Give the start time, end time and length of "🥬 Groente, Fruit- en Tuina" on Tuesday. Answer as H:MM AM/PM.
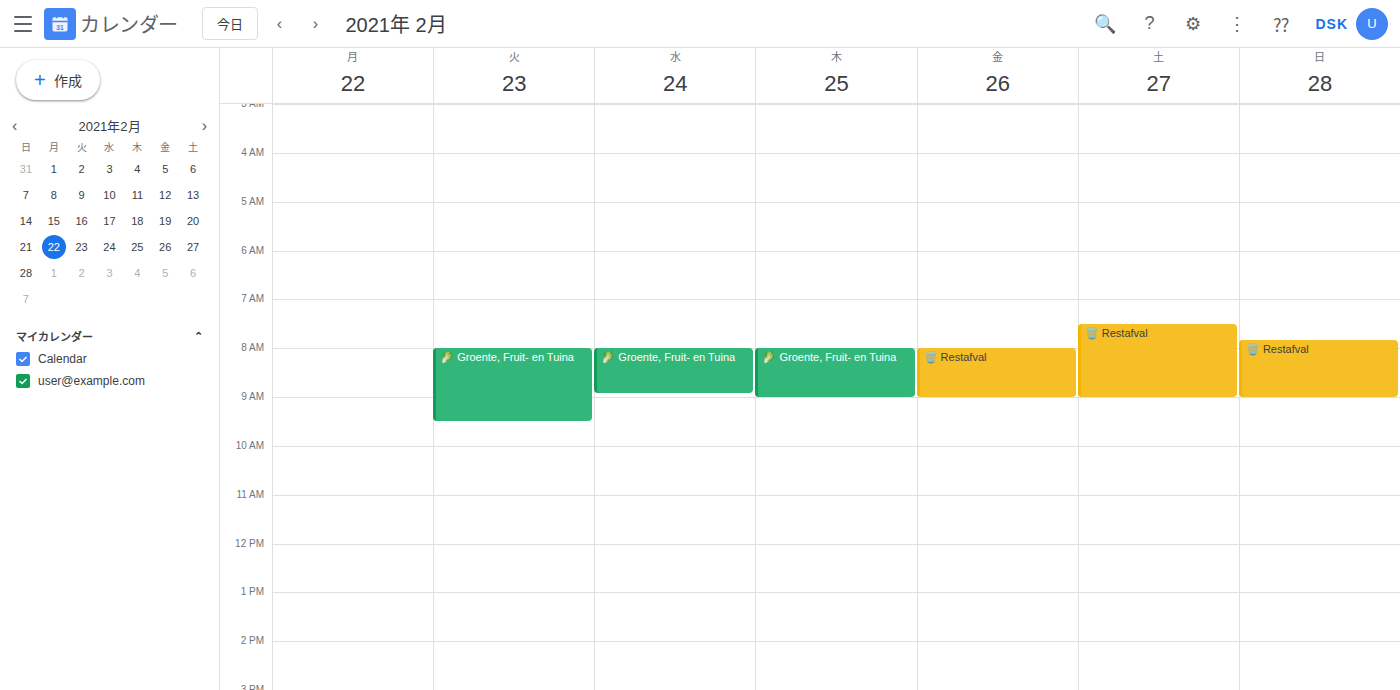
8:00 AM to 9:30 AM, 1 hour 30 minutes